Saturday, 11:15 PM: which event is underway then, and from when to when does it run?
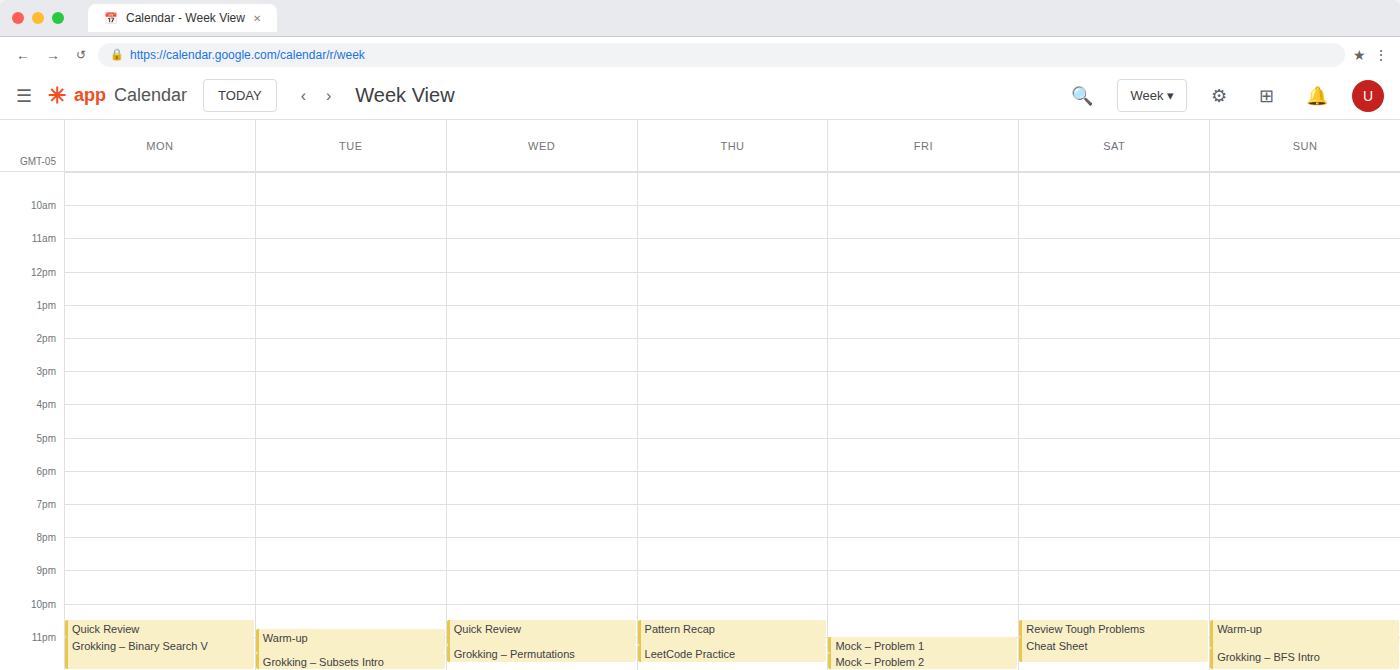
"Cheat Sheet", 11:00 PM to 11:45 PM